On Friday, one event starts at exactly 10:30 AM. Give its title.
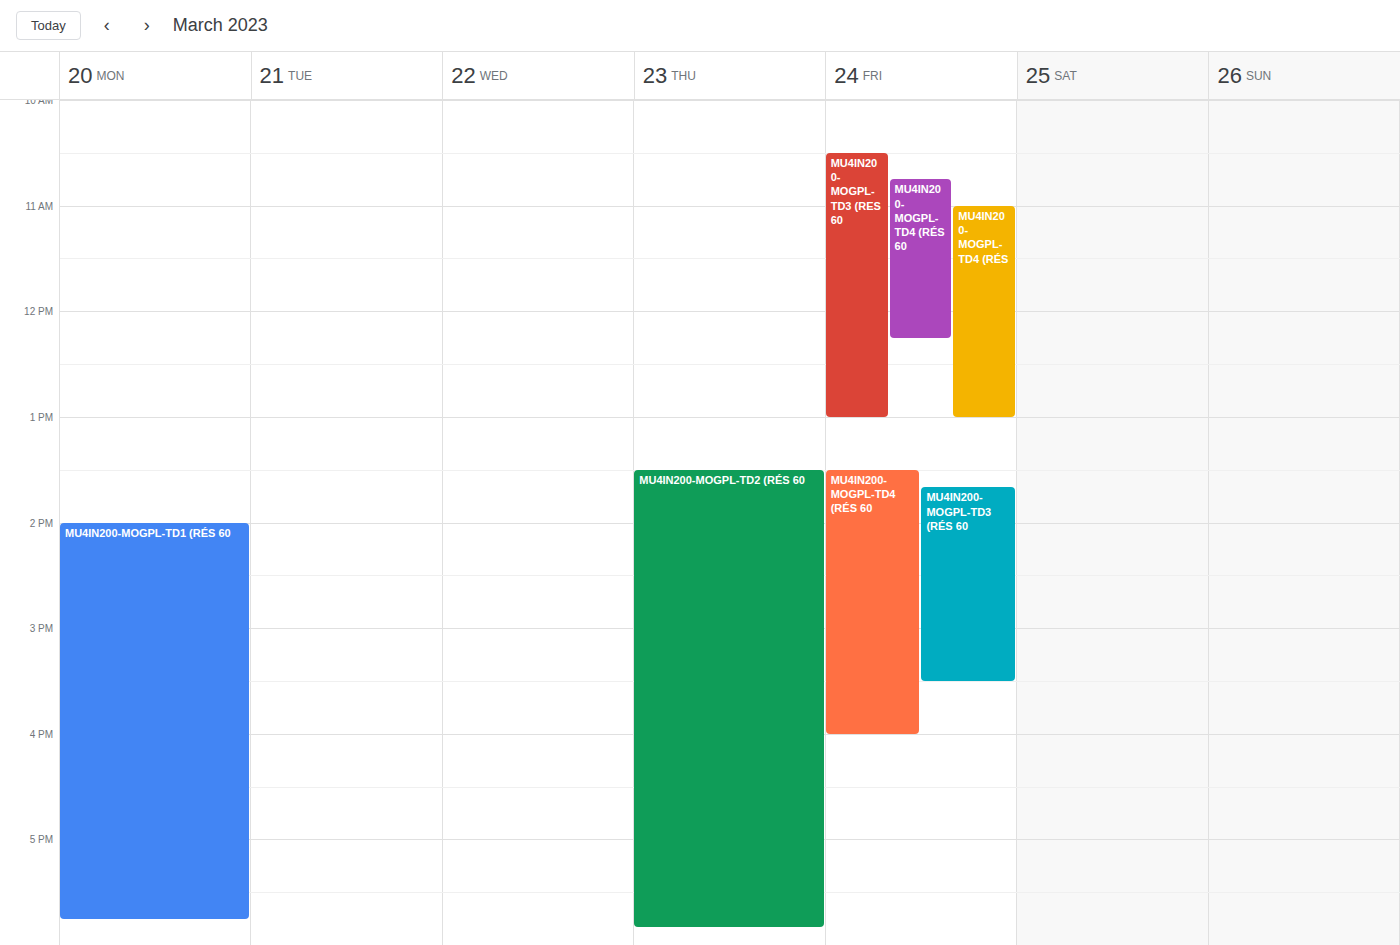
"MU4IN200-MOGPL-TD3 (RES 60"